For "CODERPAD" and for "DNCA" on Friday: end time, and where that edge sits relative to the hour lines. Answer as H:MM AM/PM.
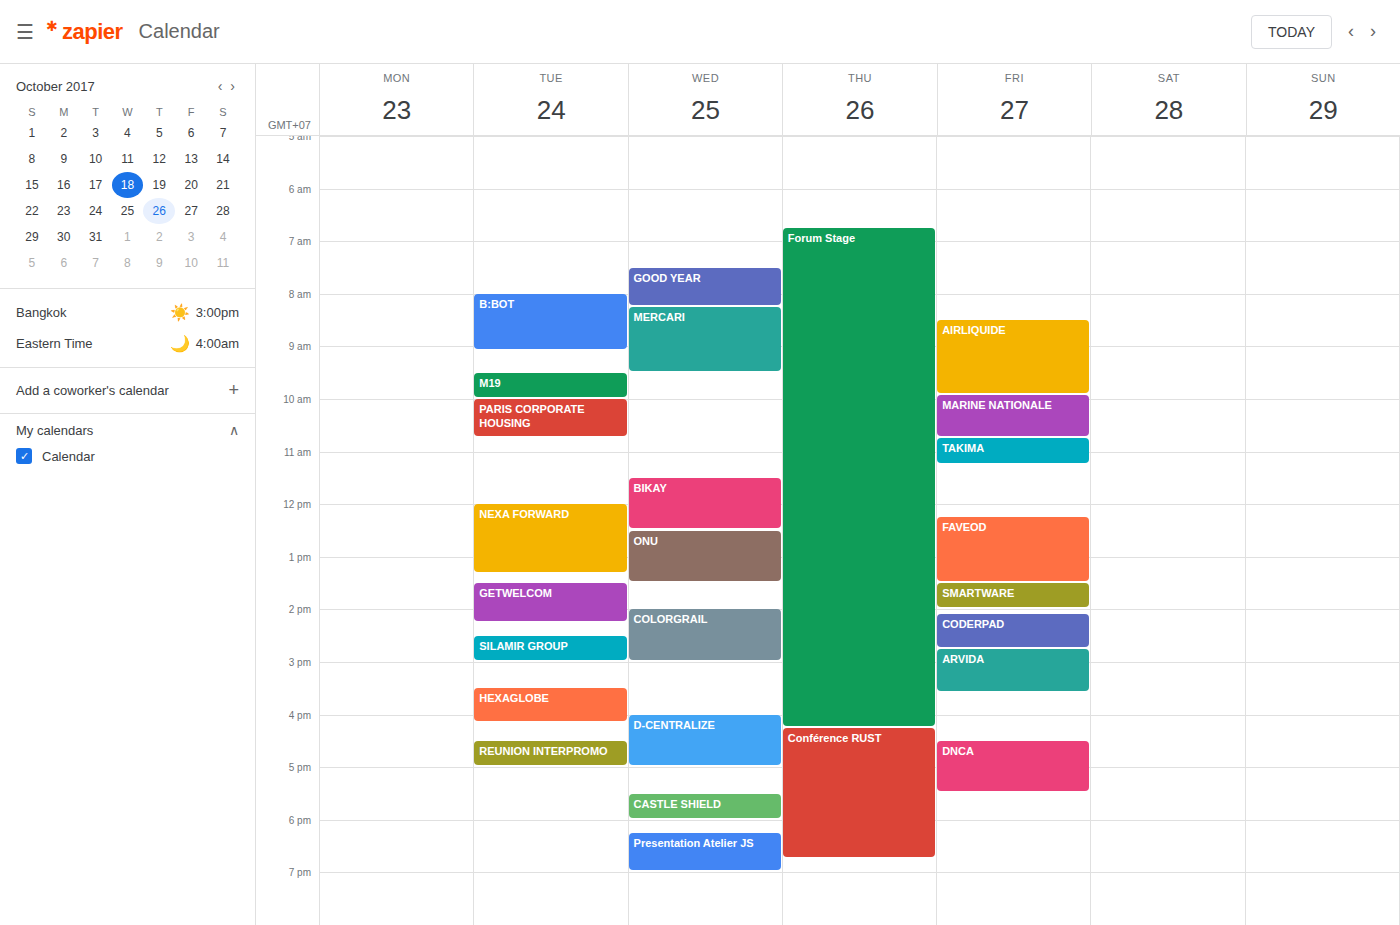
"CODERPAD": 2:45 PM, neither: three quarters of the way from the 2 PM line to the 3 PM line. "DNCA": 5:30 PM, halfway between the 5 PM and 6 PM lines.